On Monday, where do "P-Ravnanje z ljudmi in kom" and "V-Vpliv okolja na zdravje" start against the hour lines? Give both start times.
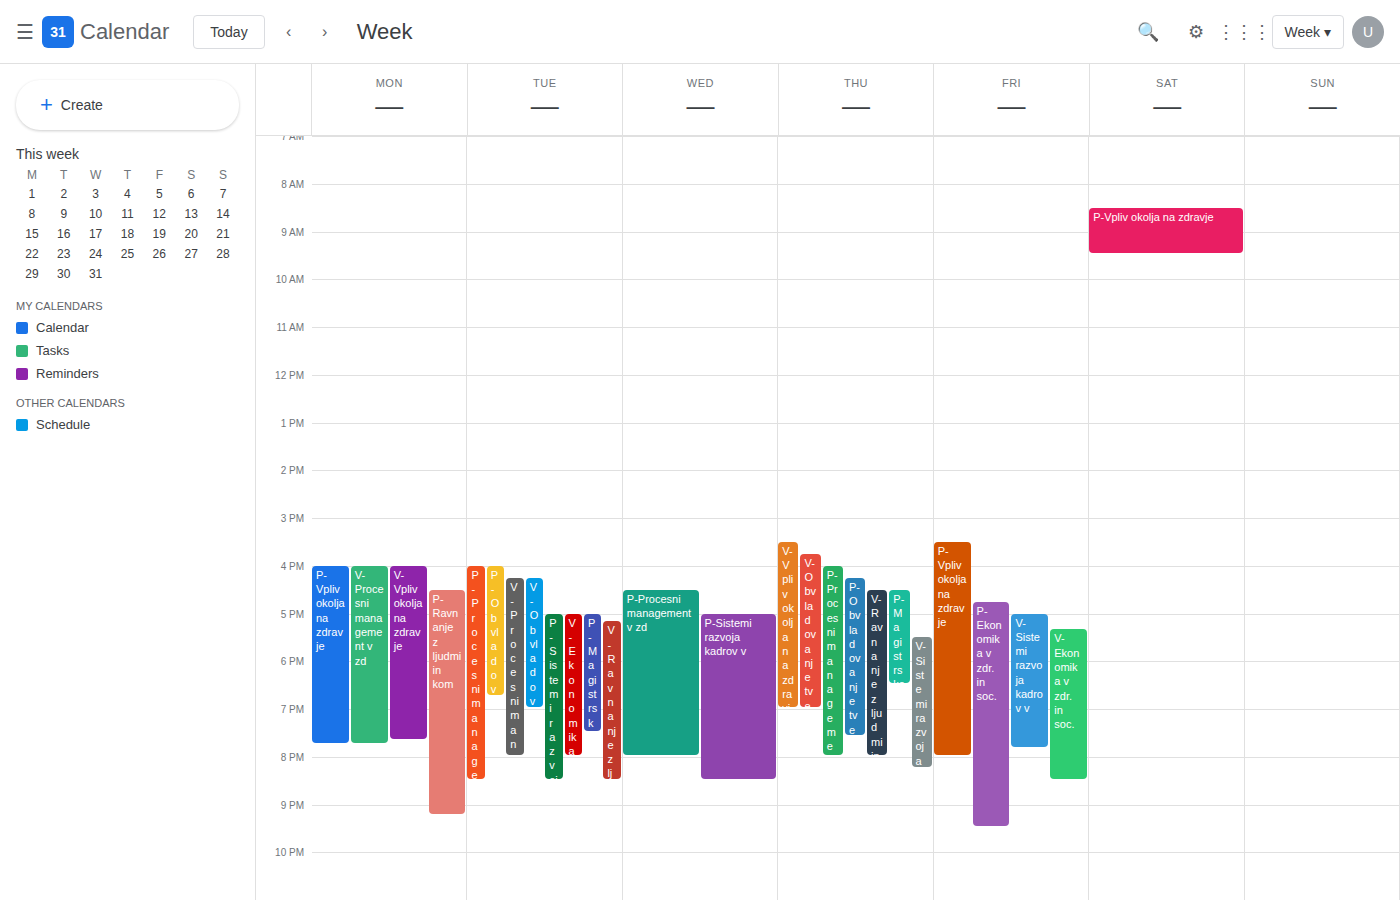
"P-Ravnanje z ljudmi in kom": 4:30 PM, halfway between the 4 PM and 5 PM lines. "V-Vpliv okolja na zdravje": 4:00 PM, exactly on the 4 PM line.